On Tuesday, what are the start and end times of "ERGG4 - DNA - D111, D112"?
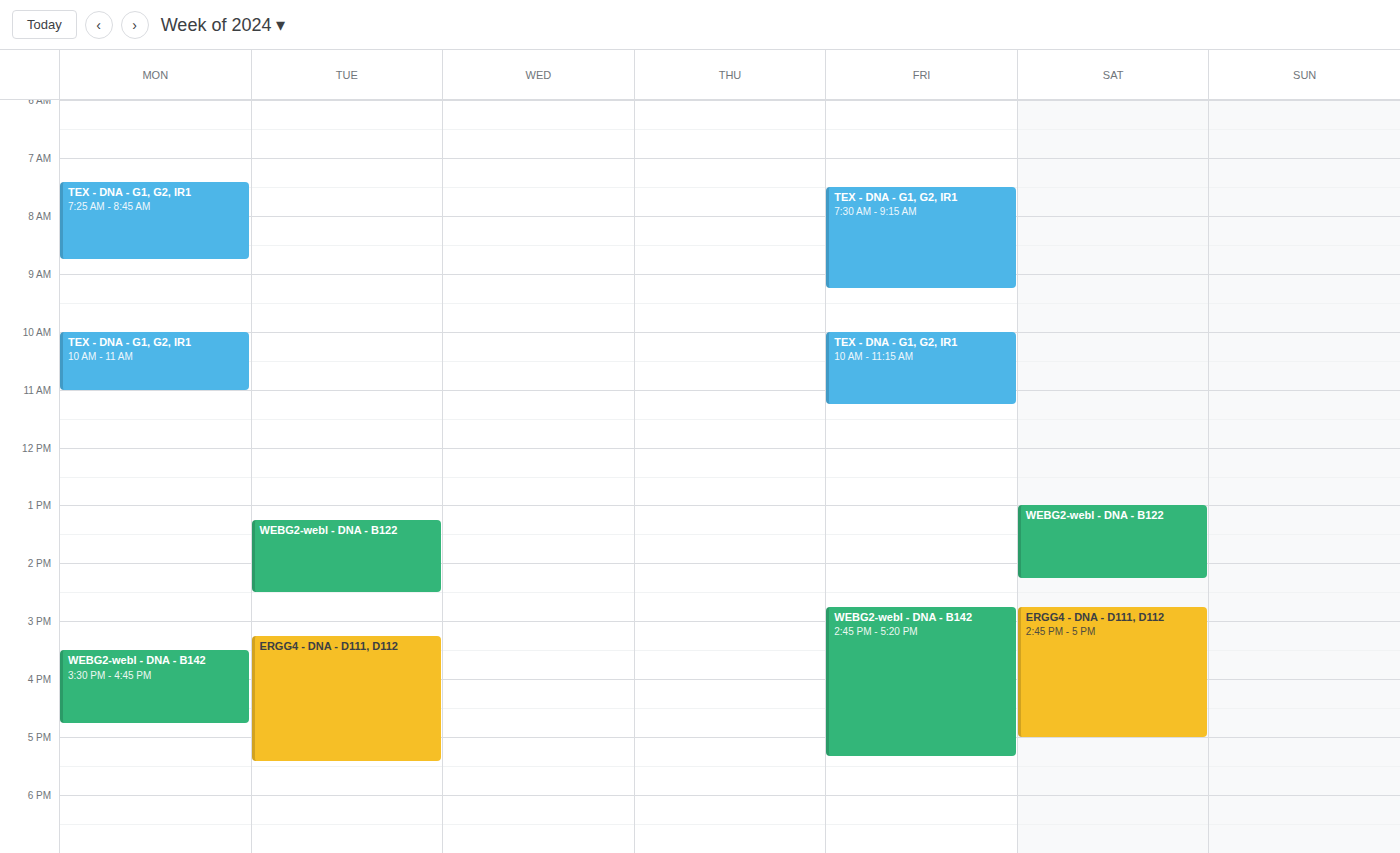
3:15 PM to 5:25 PM